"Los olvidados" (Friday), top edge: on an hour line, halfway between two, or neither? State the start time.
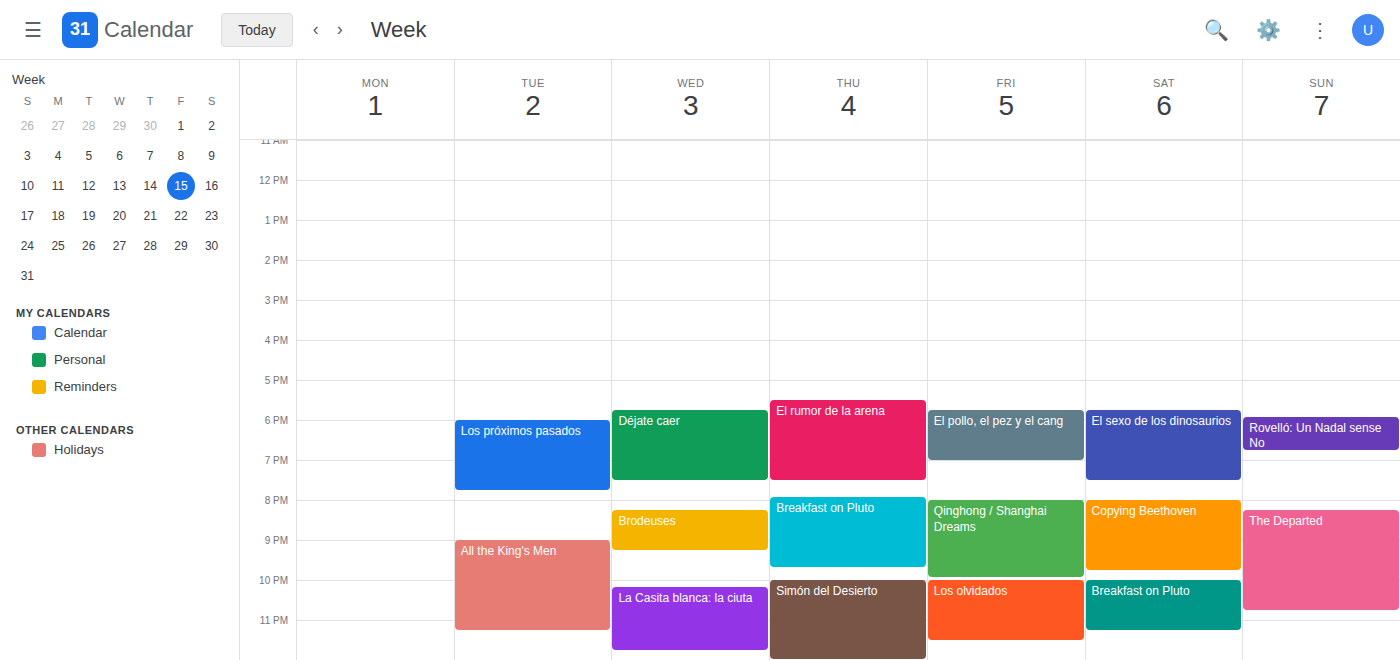
10:00 PM -- exactly on the 10 PM line.